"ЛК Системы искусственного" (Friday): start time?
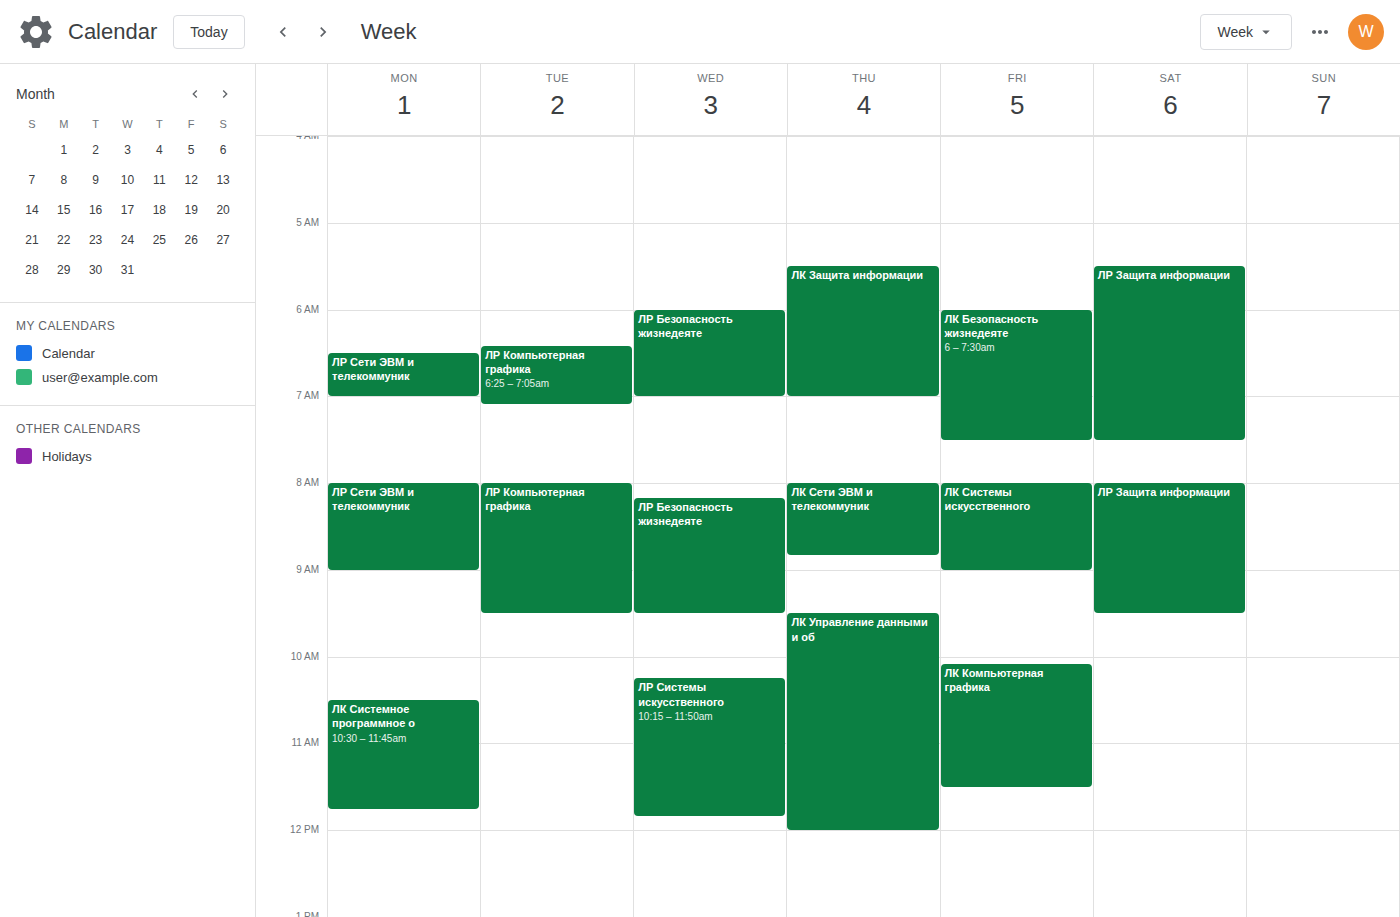
8:00 AM